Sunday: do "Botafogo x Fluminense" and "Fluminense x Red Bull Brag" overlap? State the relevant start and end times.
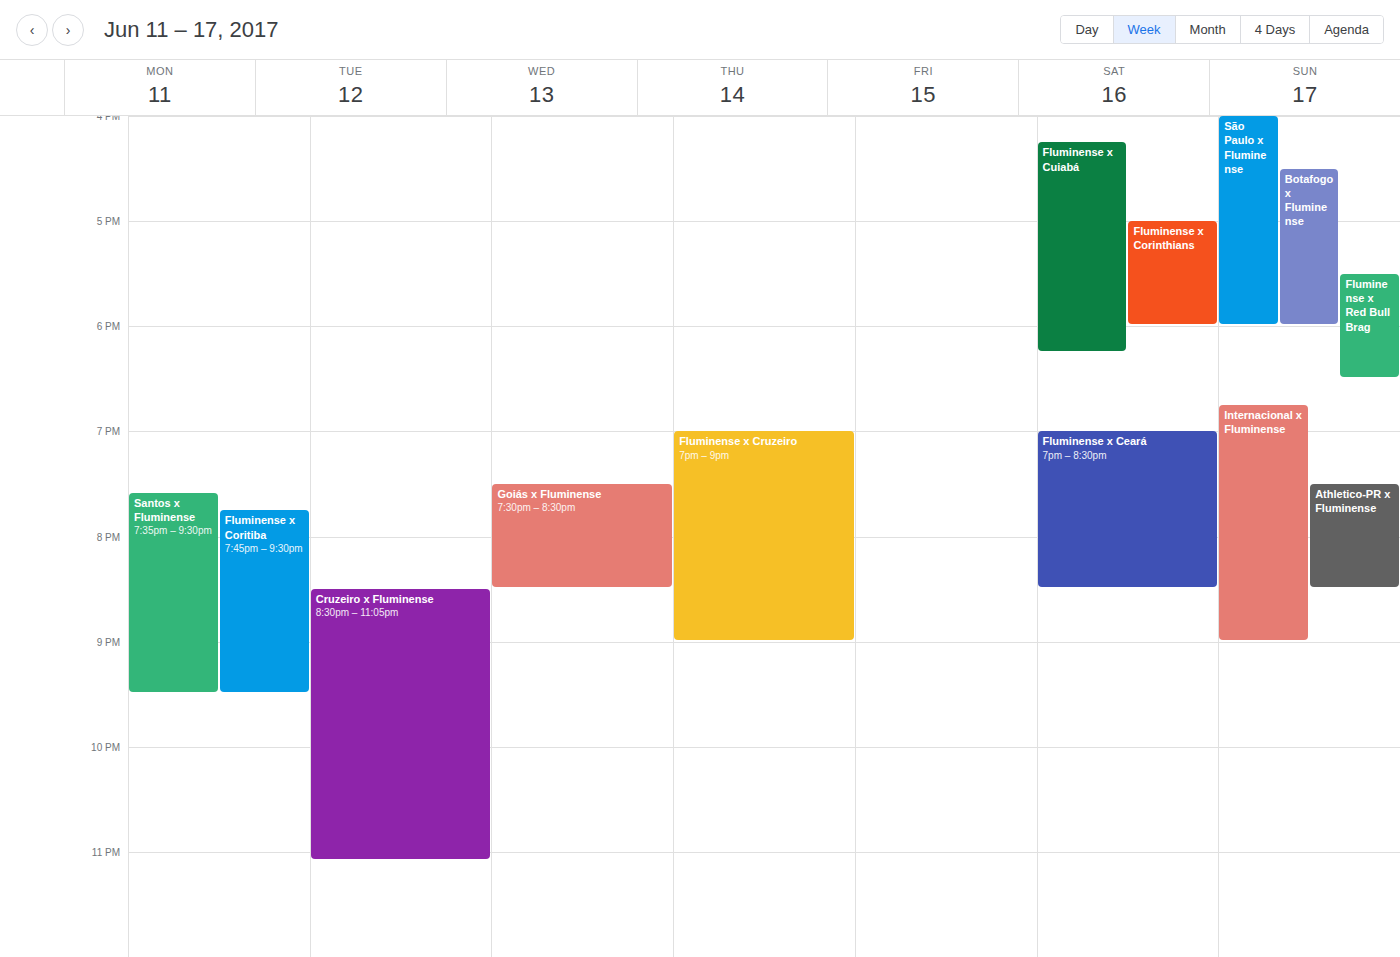
"Fluminense x Red Bull Brag" starts at 5:30 PM, before "Botafogo x Fluminense" ends at 6:00 PM -- they overlap.